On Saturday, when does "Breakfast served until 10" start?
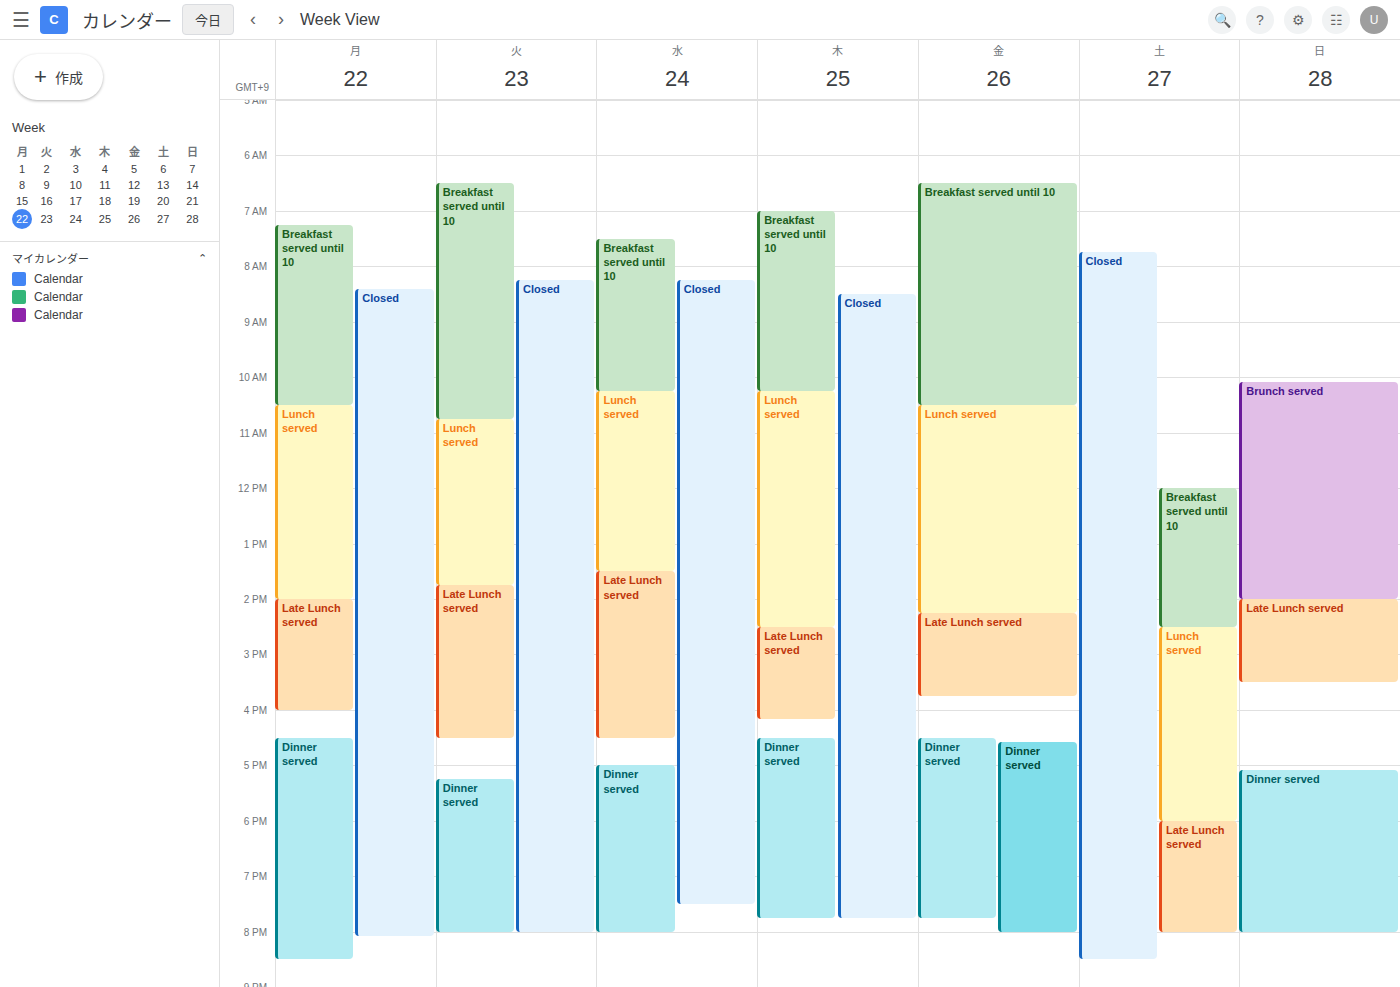
12:00 PM